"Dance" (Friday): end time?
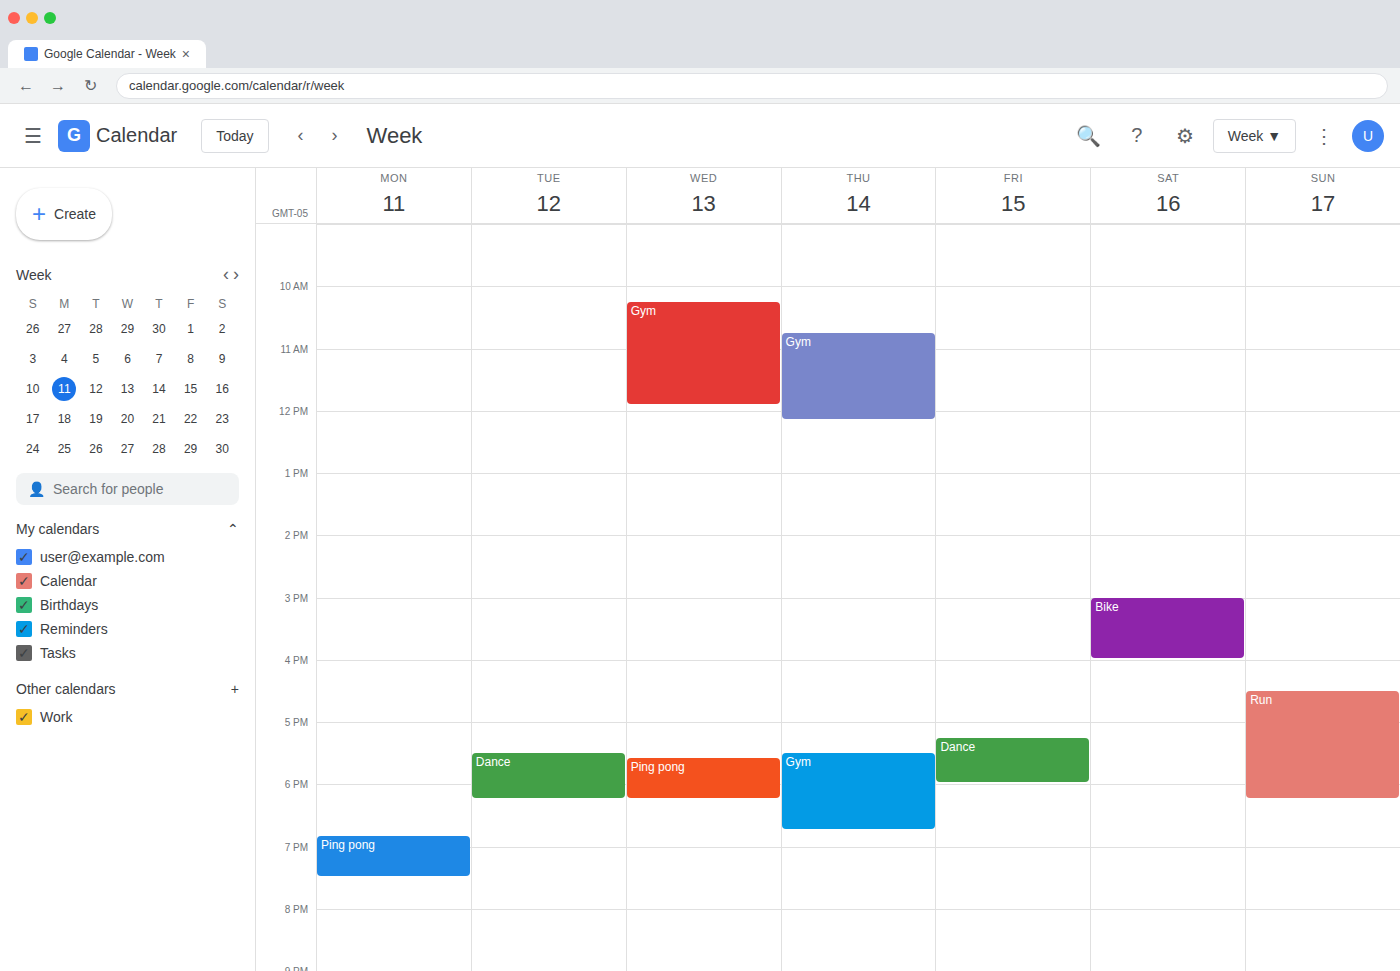
6:00 PM